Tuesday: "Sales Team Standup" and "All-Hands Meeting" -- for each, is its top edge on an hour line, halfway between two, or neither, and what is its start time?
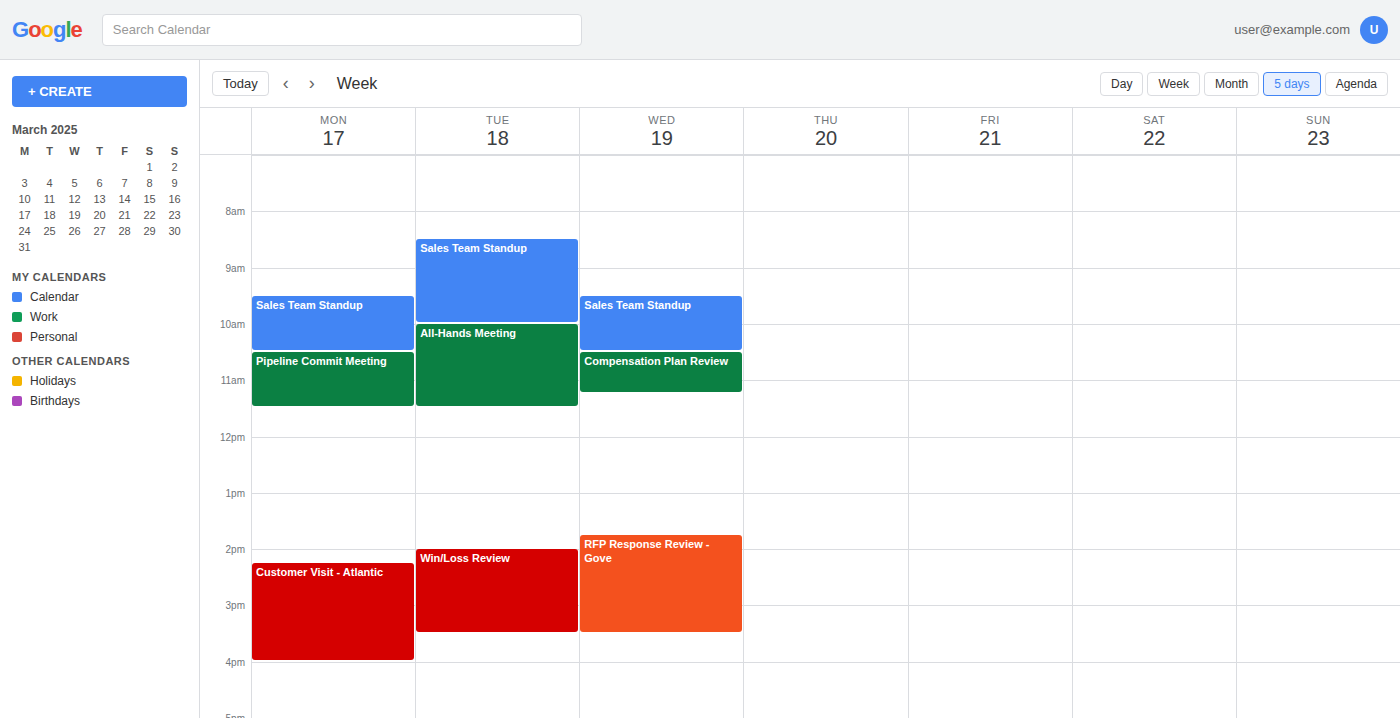
"Sales Team Standup": 08:30, halfway between the 08:00 and 09:00 lines. "All-Hands Meeting": 10:00, exactly on the 10:00 line.